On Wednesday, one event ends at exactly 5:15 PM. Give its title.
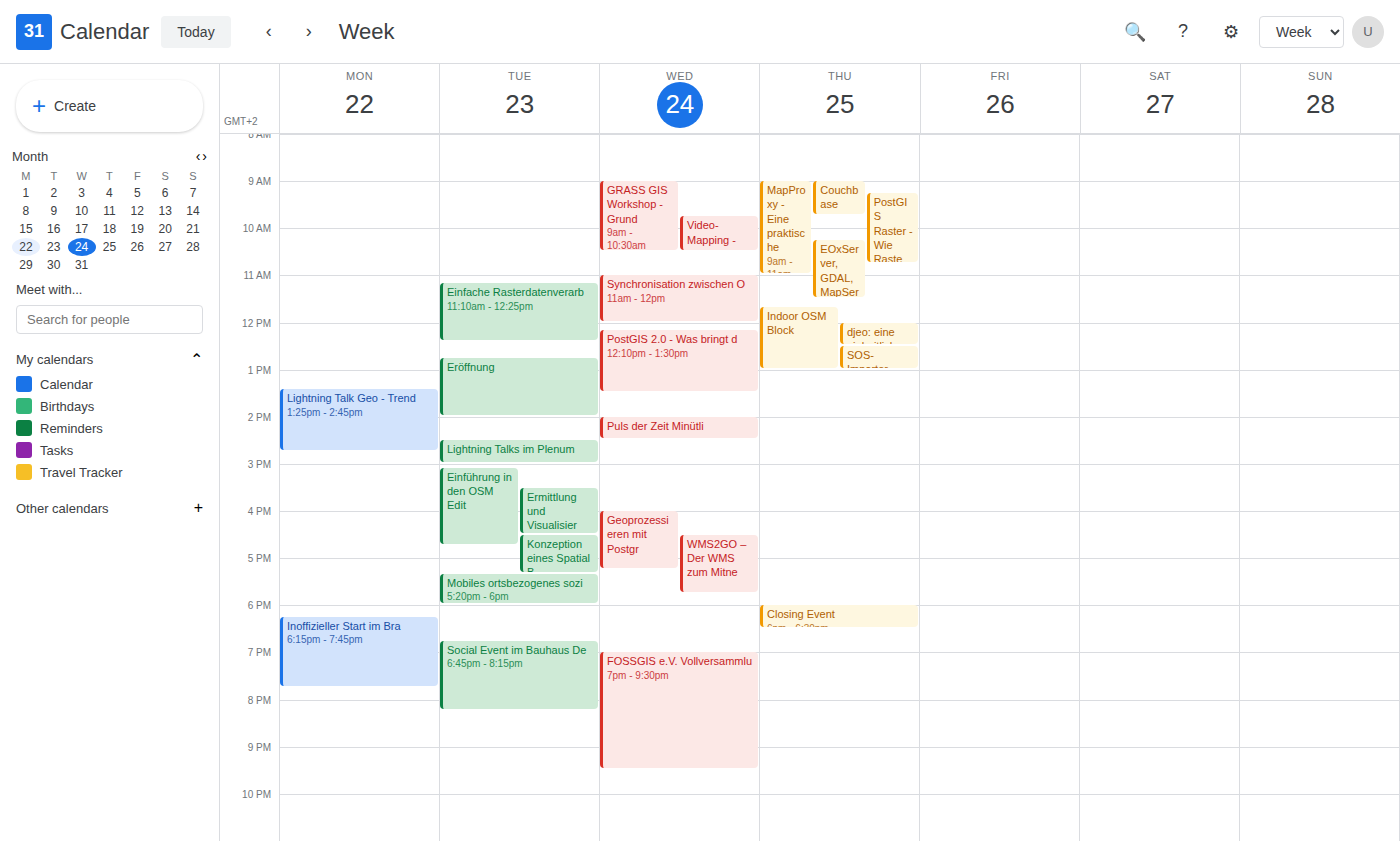
"Geoprozessieren mit Postgr"